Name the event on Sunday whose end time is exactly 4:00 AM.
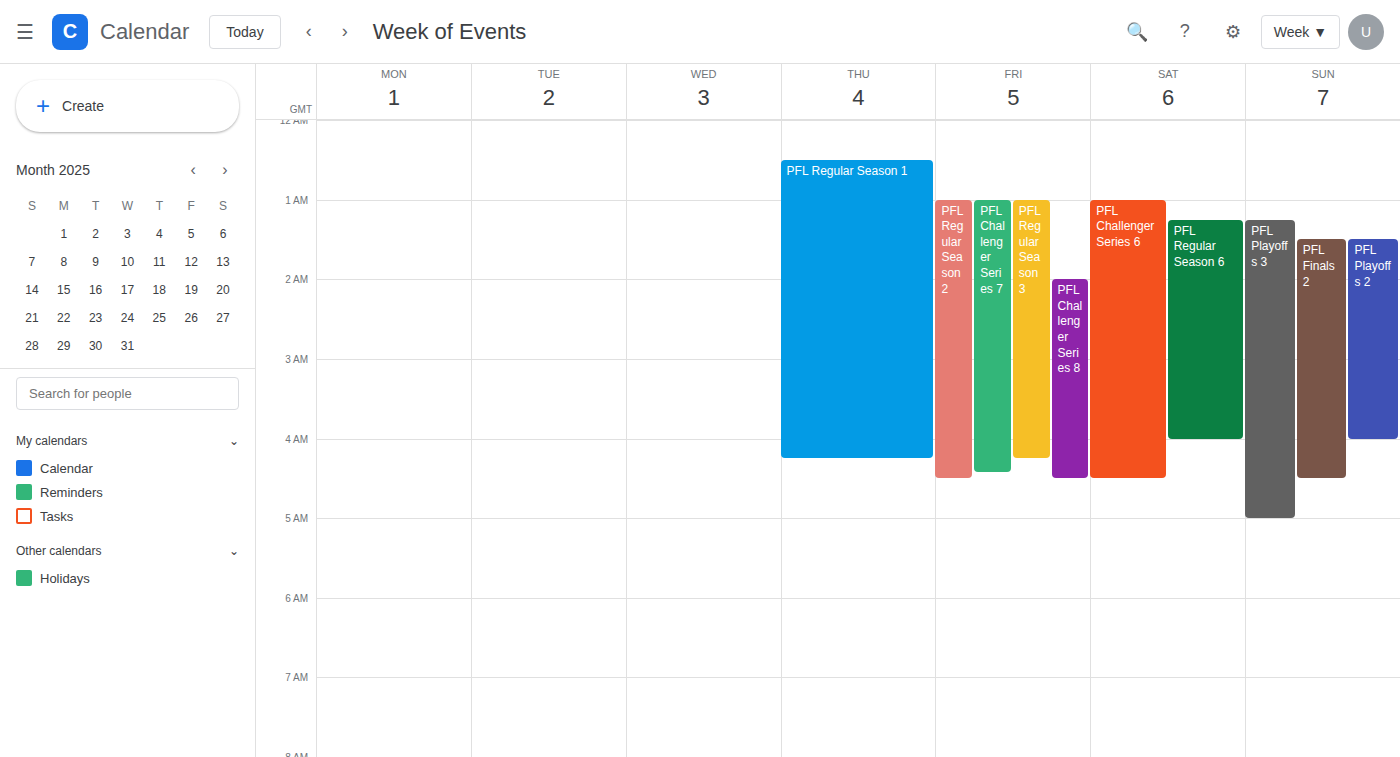
"PFL Playoffs 2"